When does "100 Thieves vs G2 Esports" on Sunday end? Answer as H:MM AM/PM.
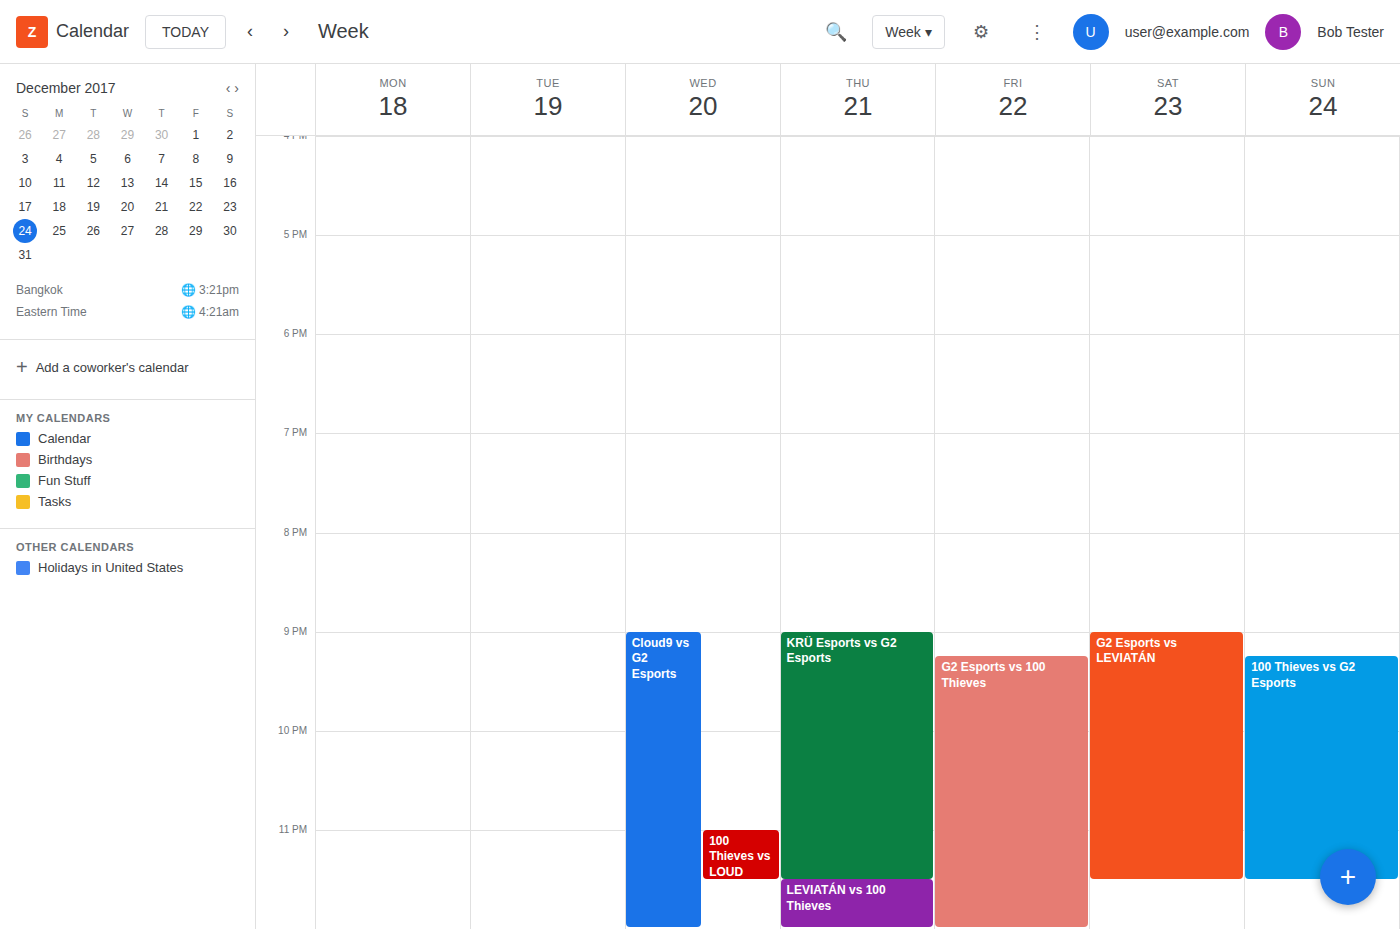
11:30 PM